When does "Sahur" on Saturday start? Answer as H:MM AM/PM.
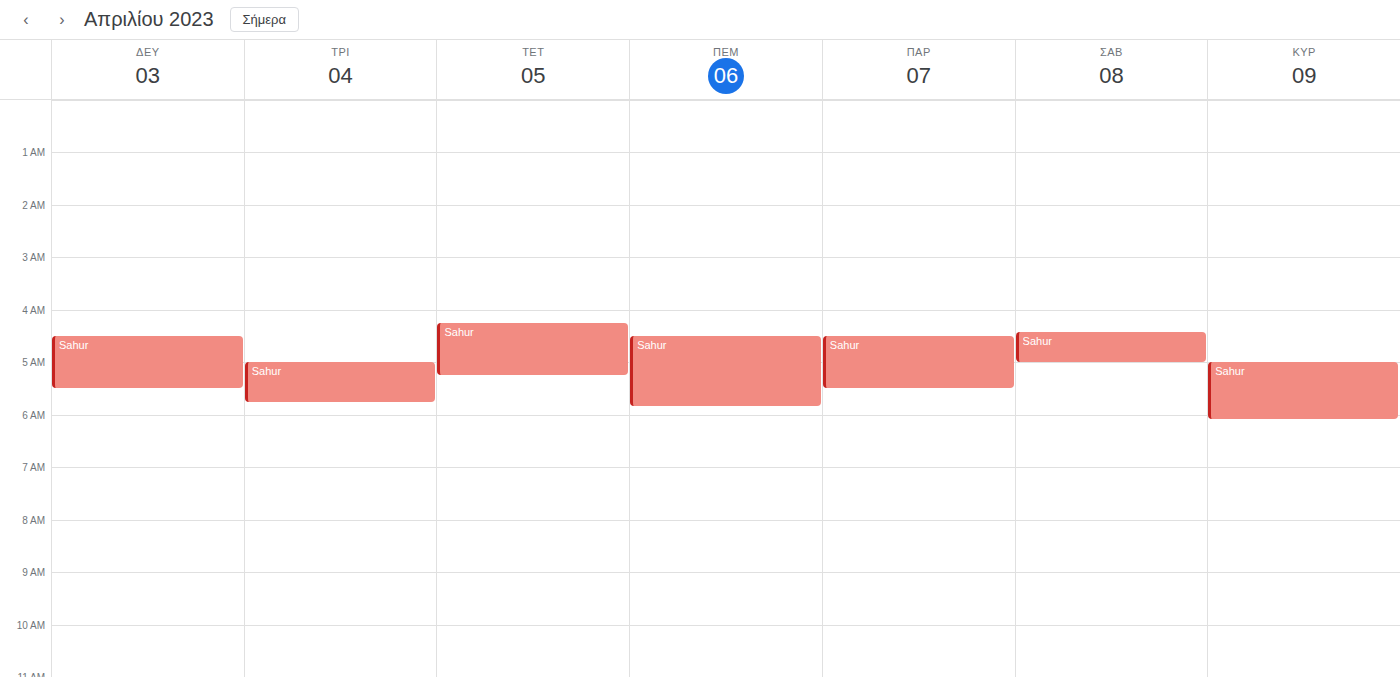
4:25 AM